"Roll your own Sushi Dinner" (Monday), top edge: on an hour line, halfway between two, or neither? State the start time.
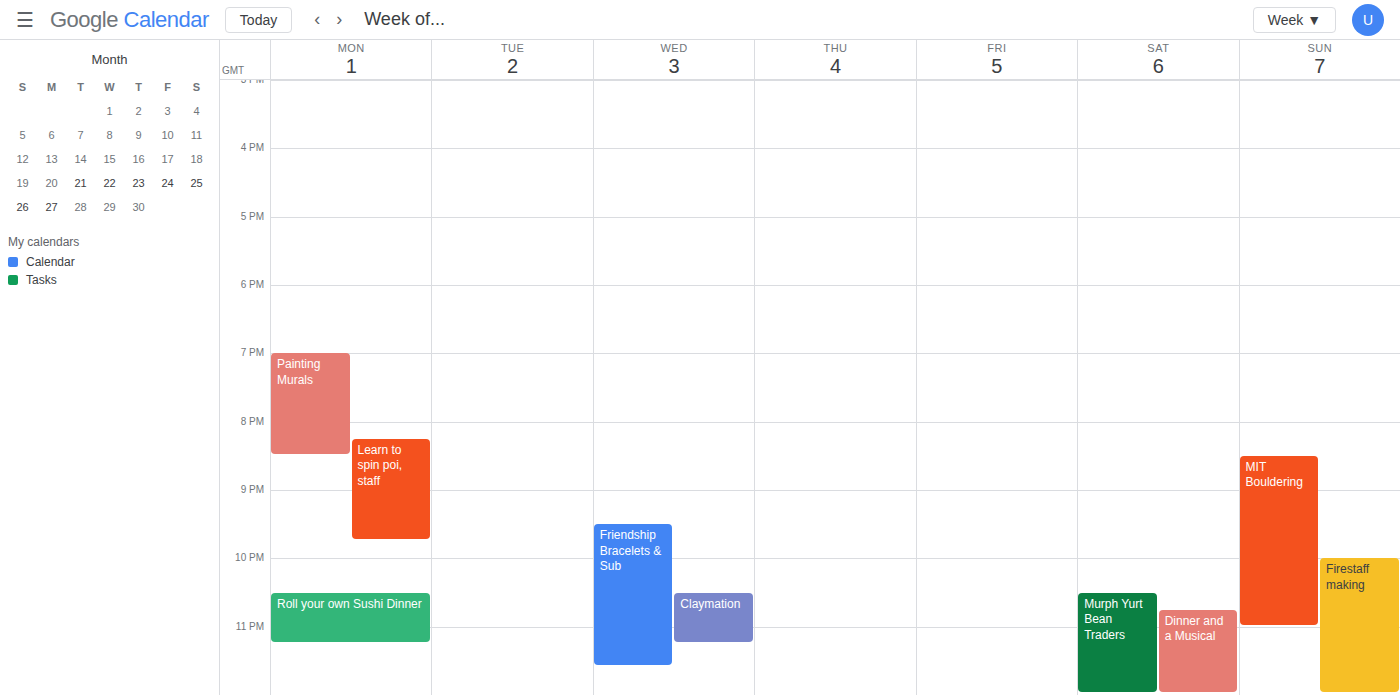
10:30 PM -- halfway between the 10 PM and 11 PM lines.